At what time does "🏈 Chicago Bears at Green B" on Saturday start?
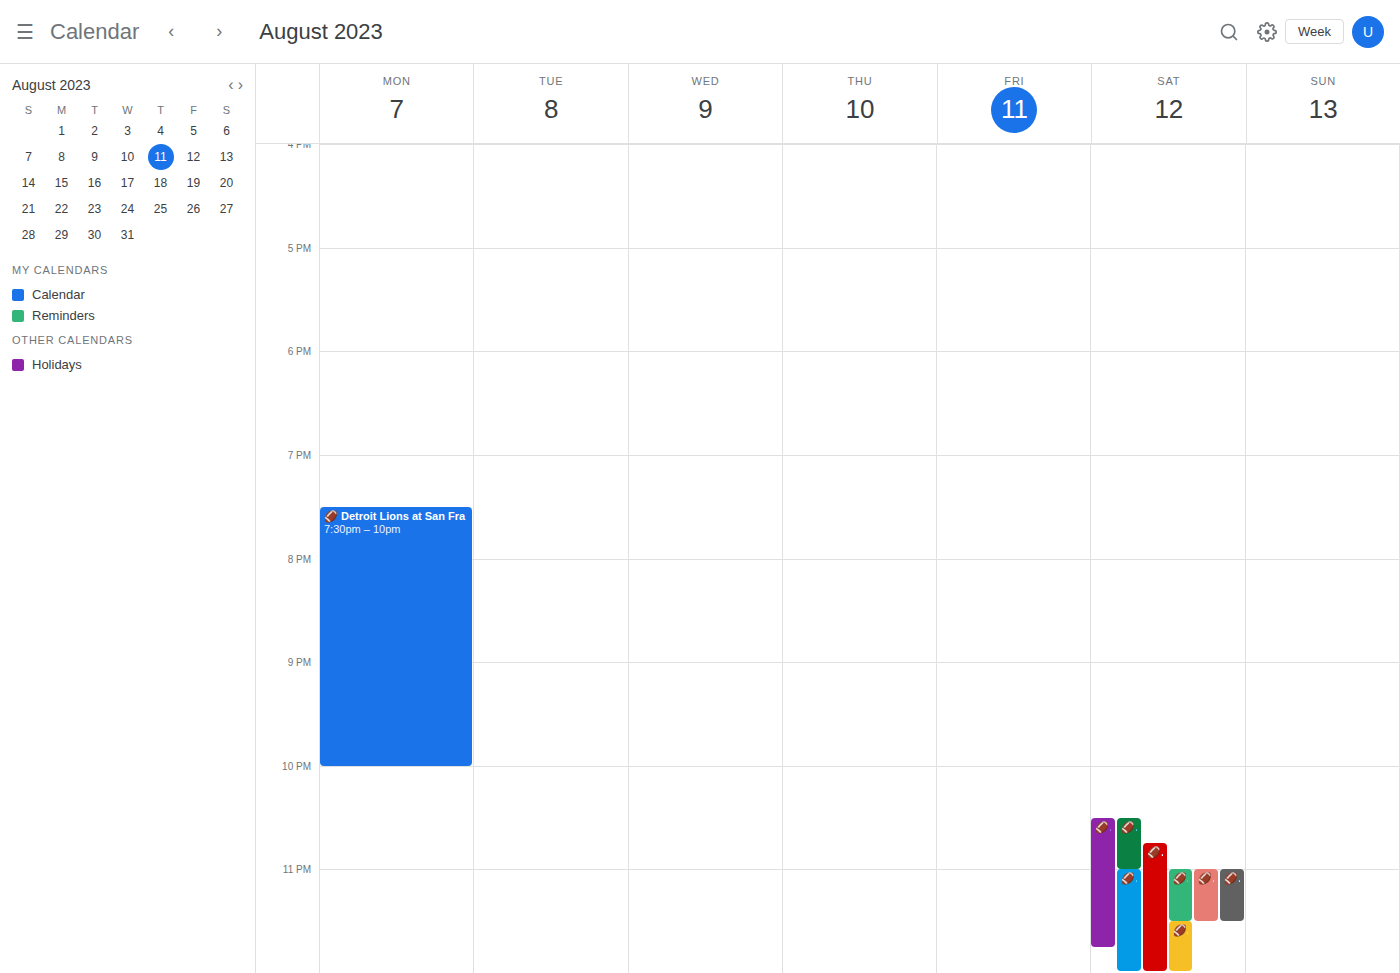
10:30 PM